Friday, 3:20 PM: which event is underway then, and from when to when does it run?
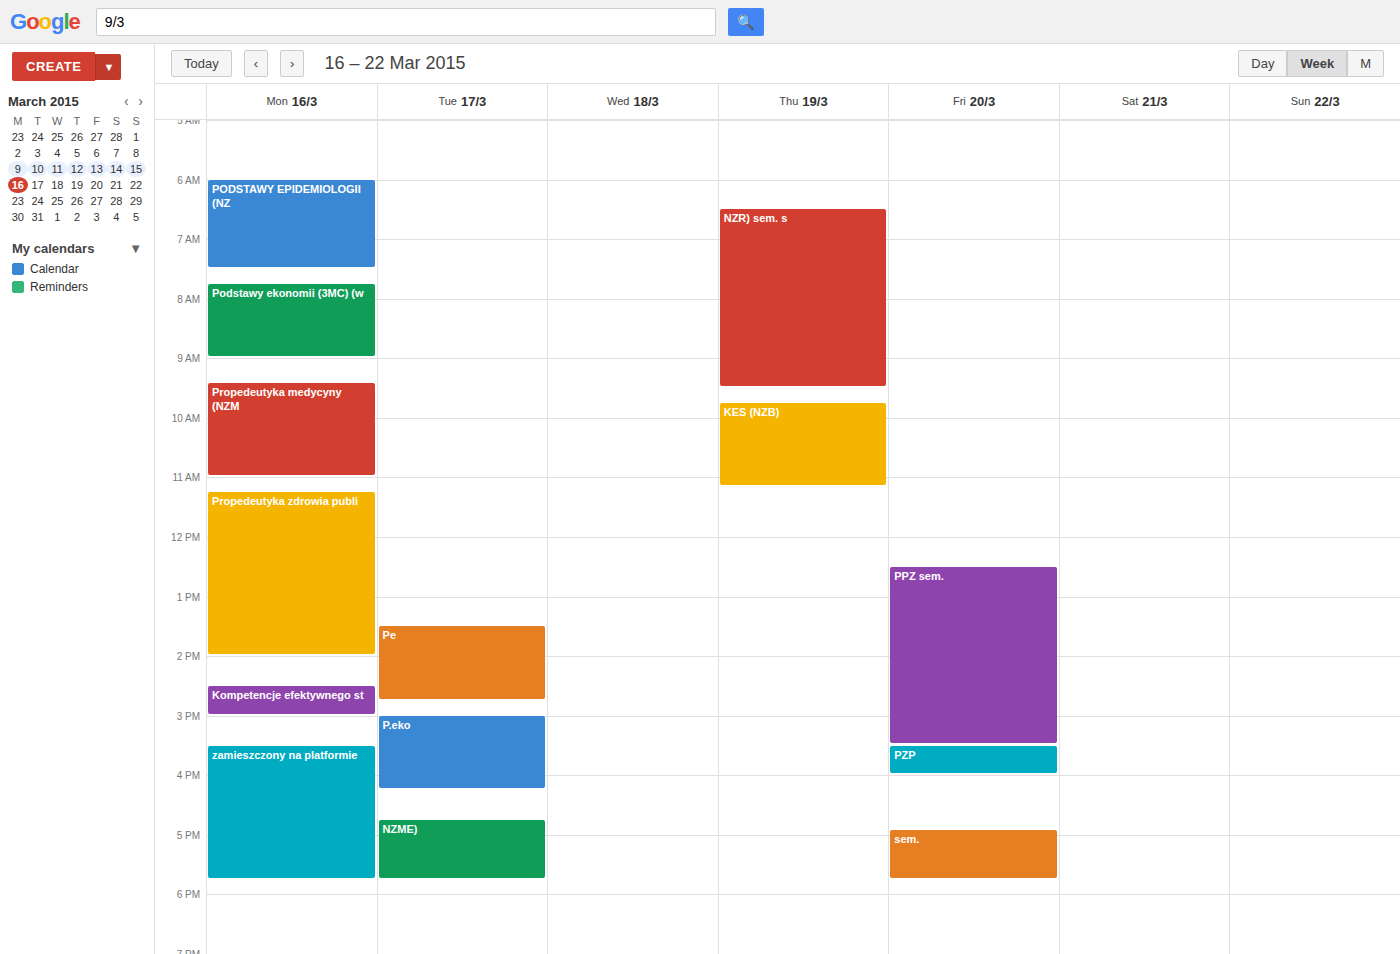
"PPZ sem.", 12:30 PM to 3:30 PM